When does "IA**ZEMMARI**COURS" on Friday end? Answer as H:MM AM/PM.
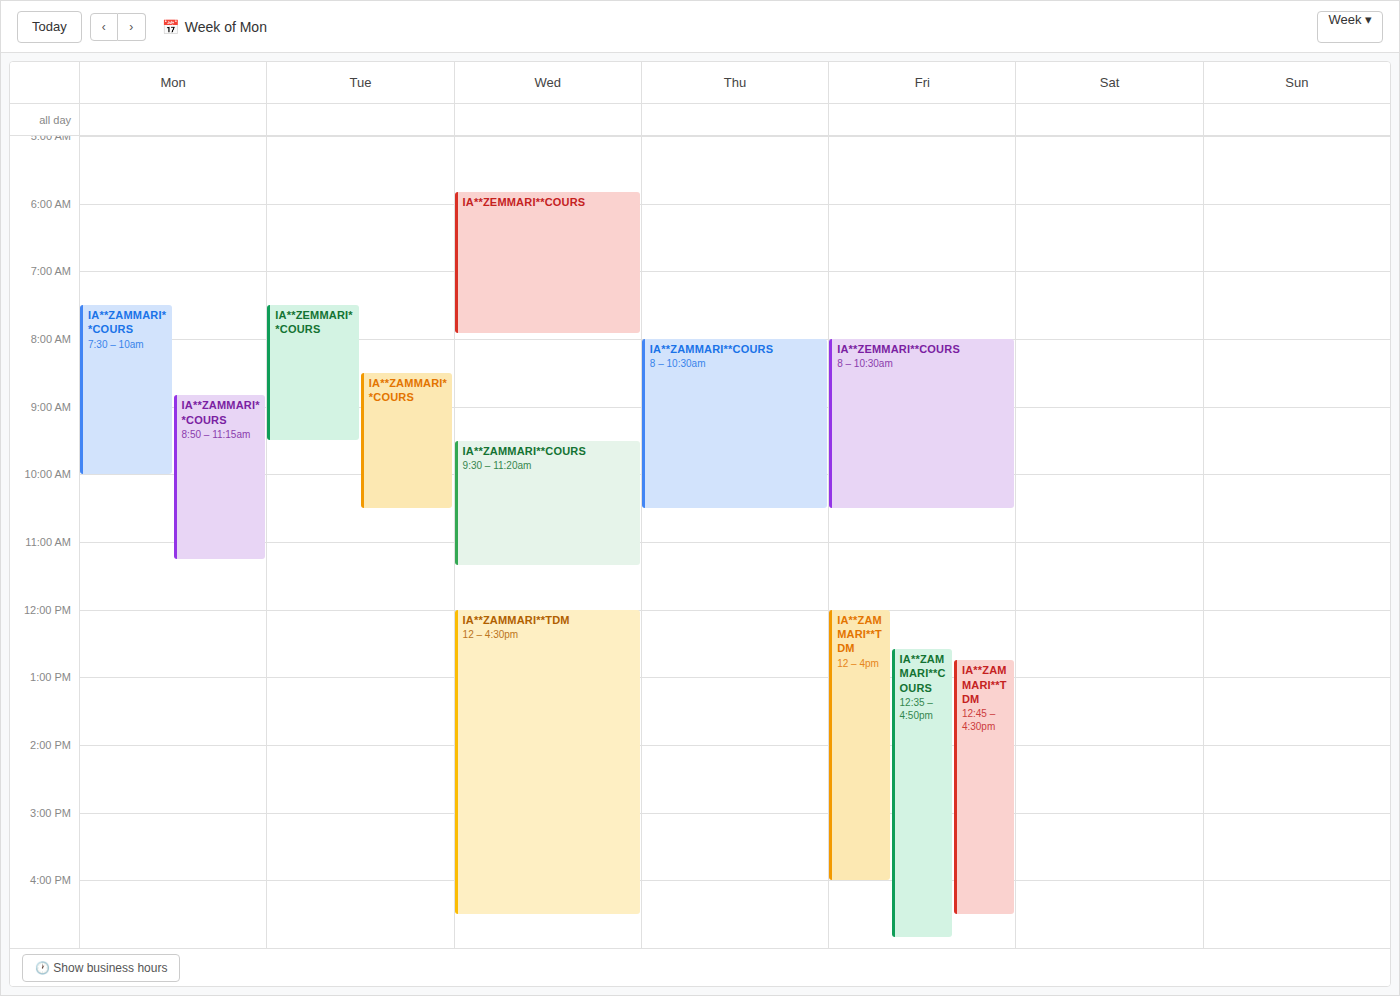
10:30 AM